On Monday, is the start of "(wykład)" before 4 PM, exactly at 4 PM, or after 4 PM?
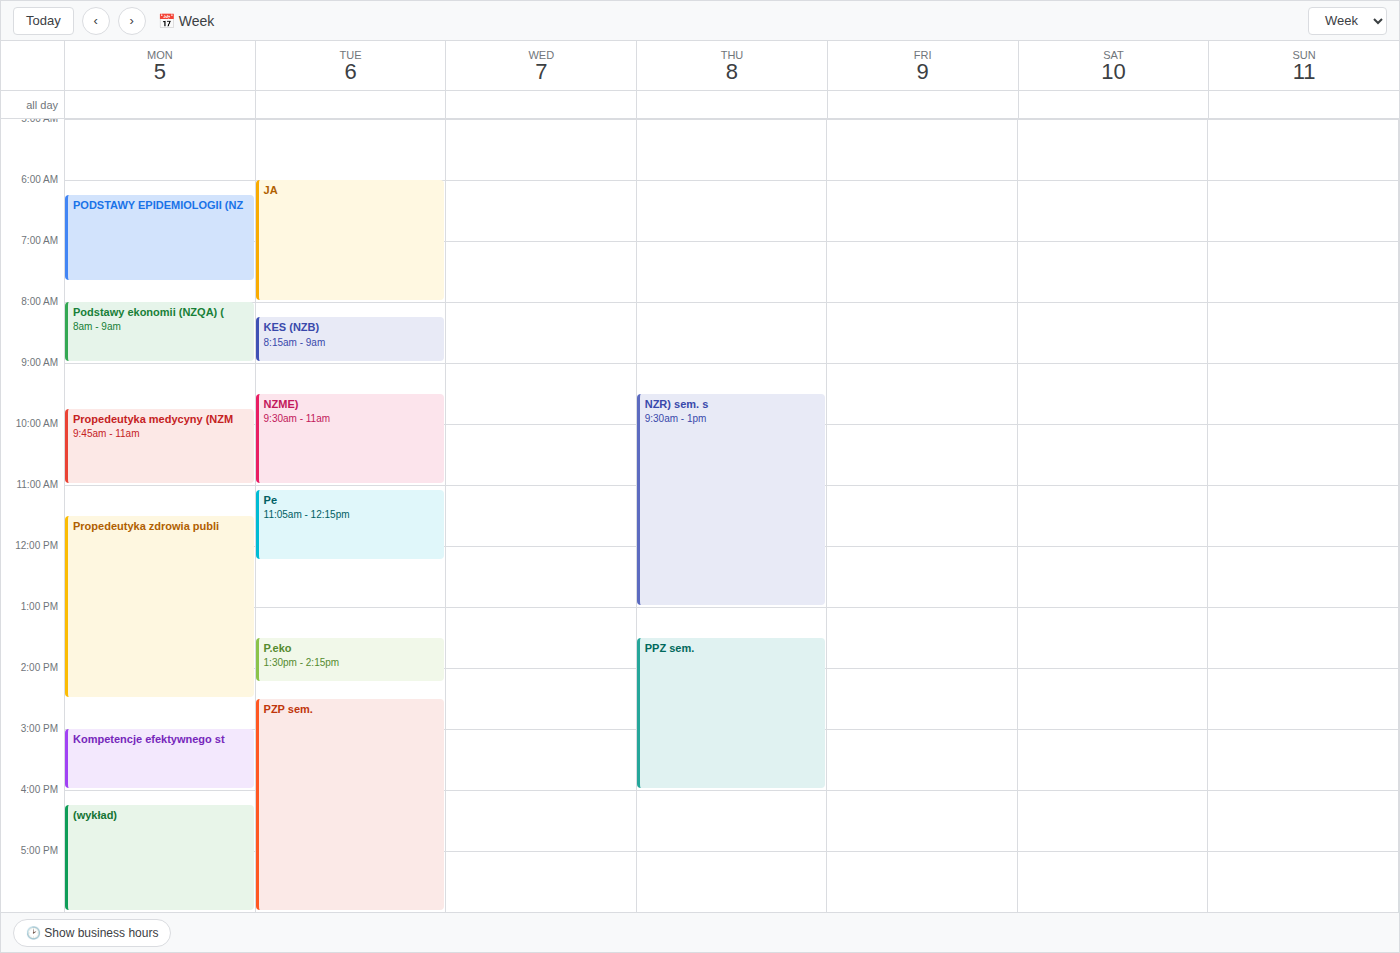
4:15 PM -- after 4 PM, 15 minutes below the 4 PM line.